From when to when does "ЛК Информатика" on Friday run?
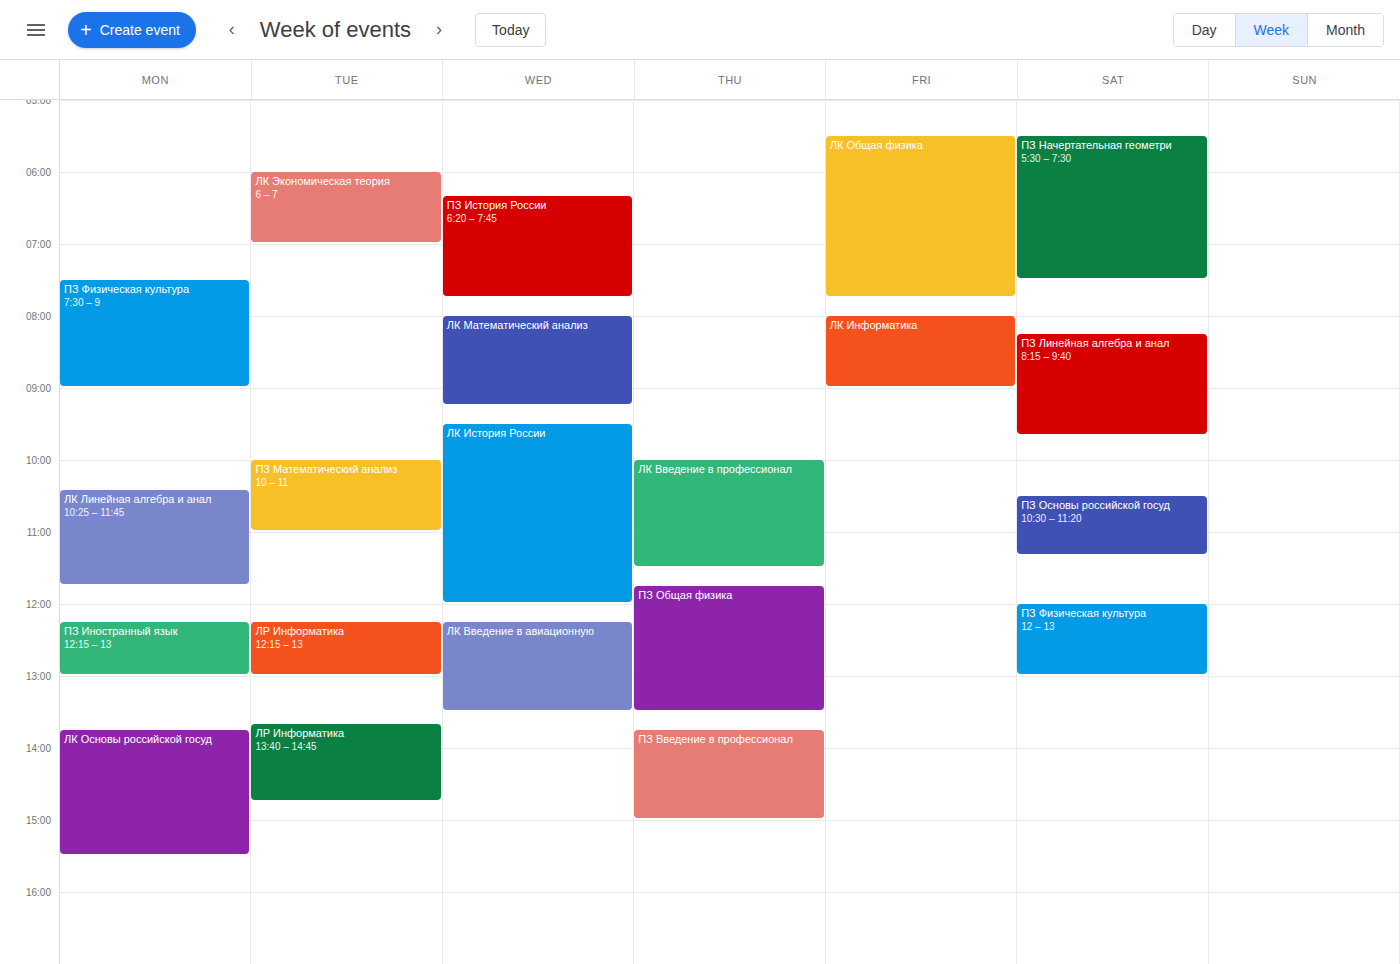
8:00 AM to 9:00 AM